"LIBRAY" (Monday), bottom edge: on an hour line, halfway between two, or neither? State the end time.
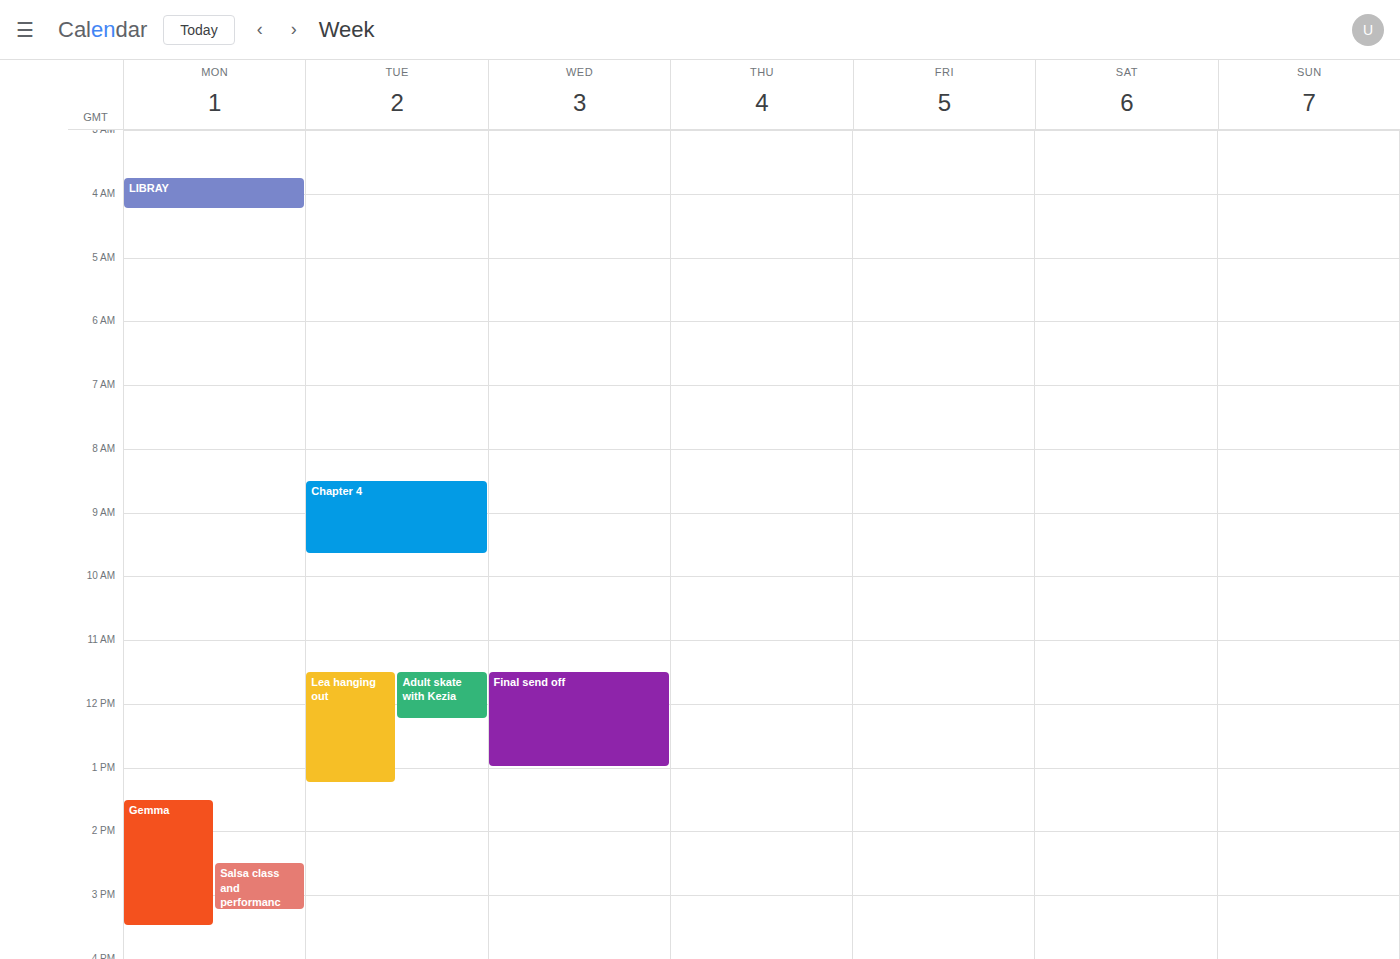
4:15 AM -- neither: a quarter of the way from the 4 AM line to the 5 AM line.